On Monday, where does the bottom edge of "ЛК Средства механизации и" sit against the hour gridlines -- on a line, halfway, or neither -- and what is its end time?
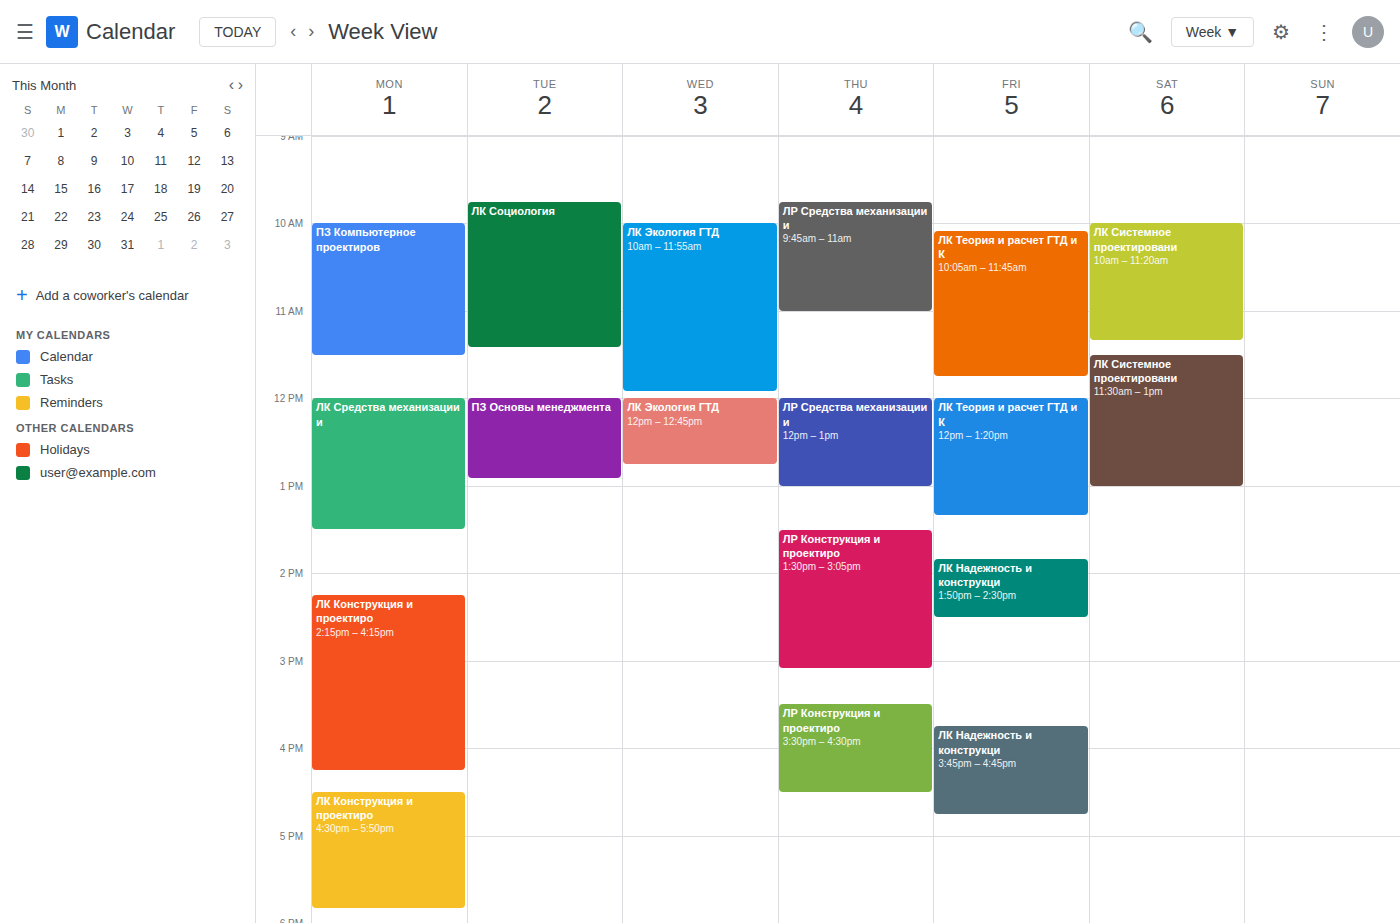
1:30 PM -- halfway between the 1 PM and 2 PM lines.